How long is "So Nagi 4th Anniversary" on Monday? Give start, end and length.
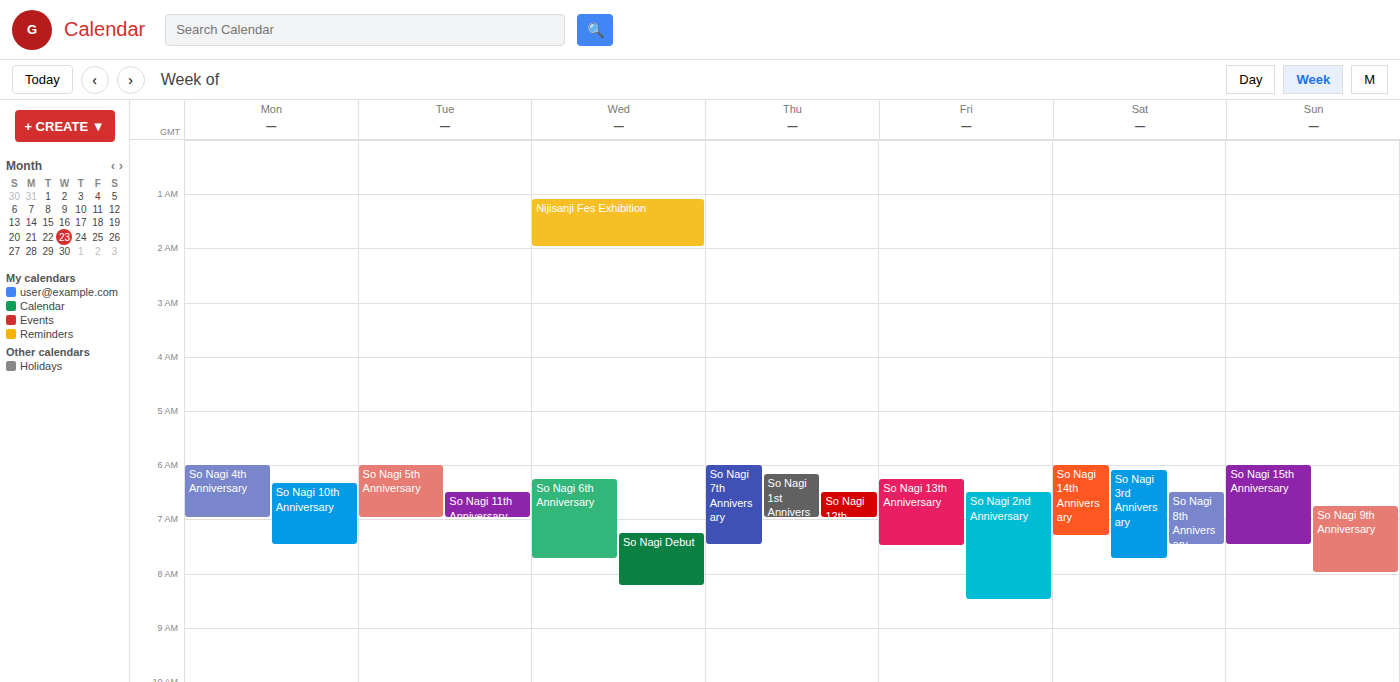
6:00 AM to 7:00 AM, 1 hour